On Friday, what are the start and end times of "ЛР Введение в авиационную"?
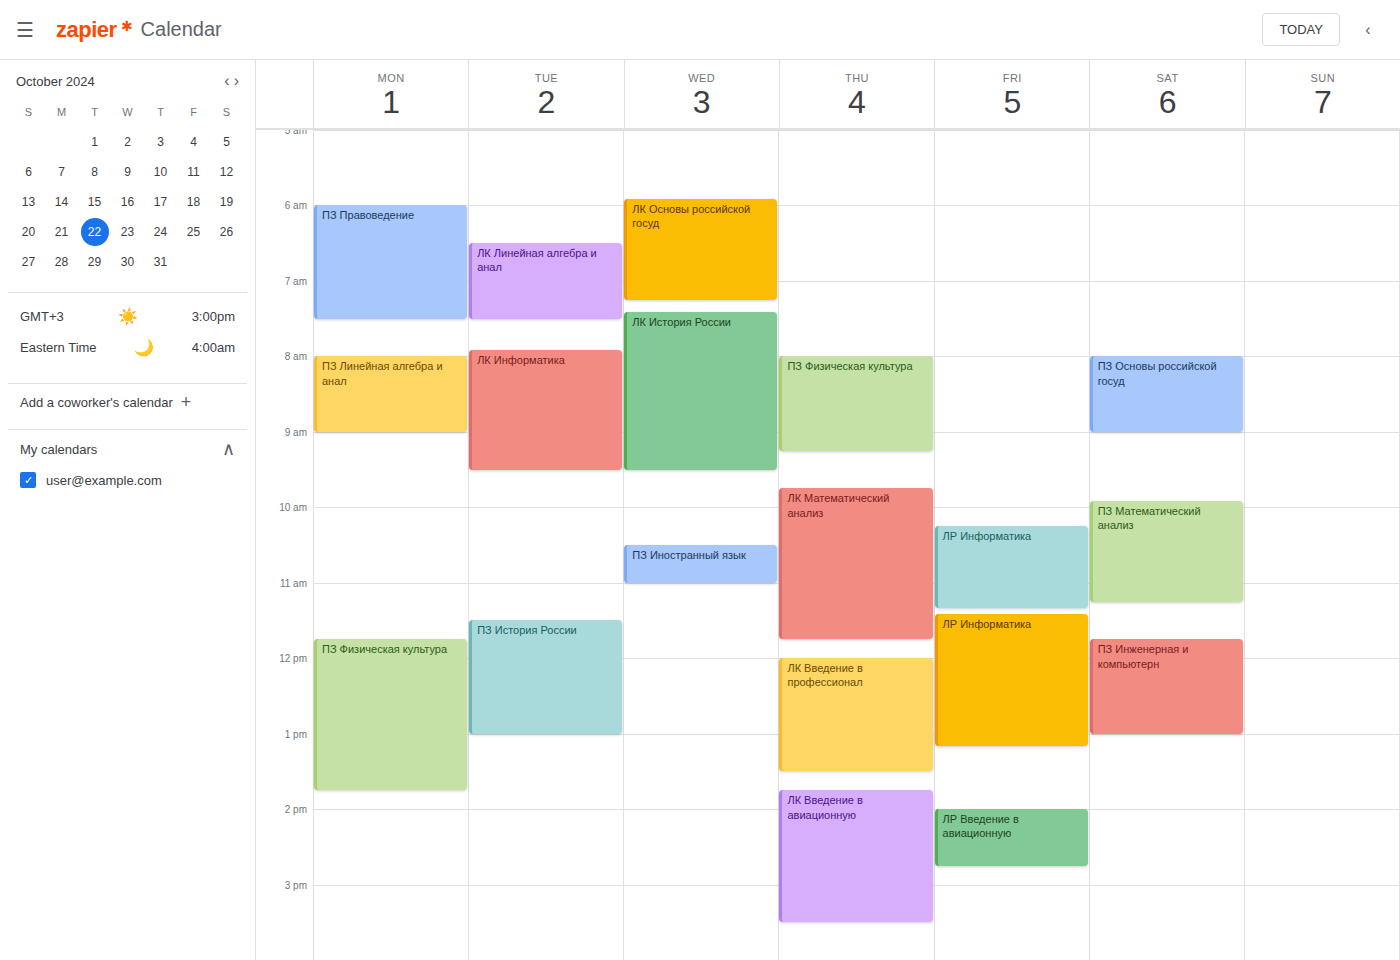
2:00 PM to 2:45 PM